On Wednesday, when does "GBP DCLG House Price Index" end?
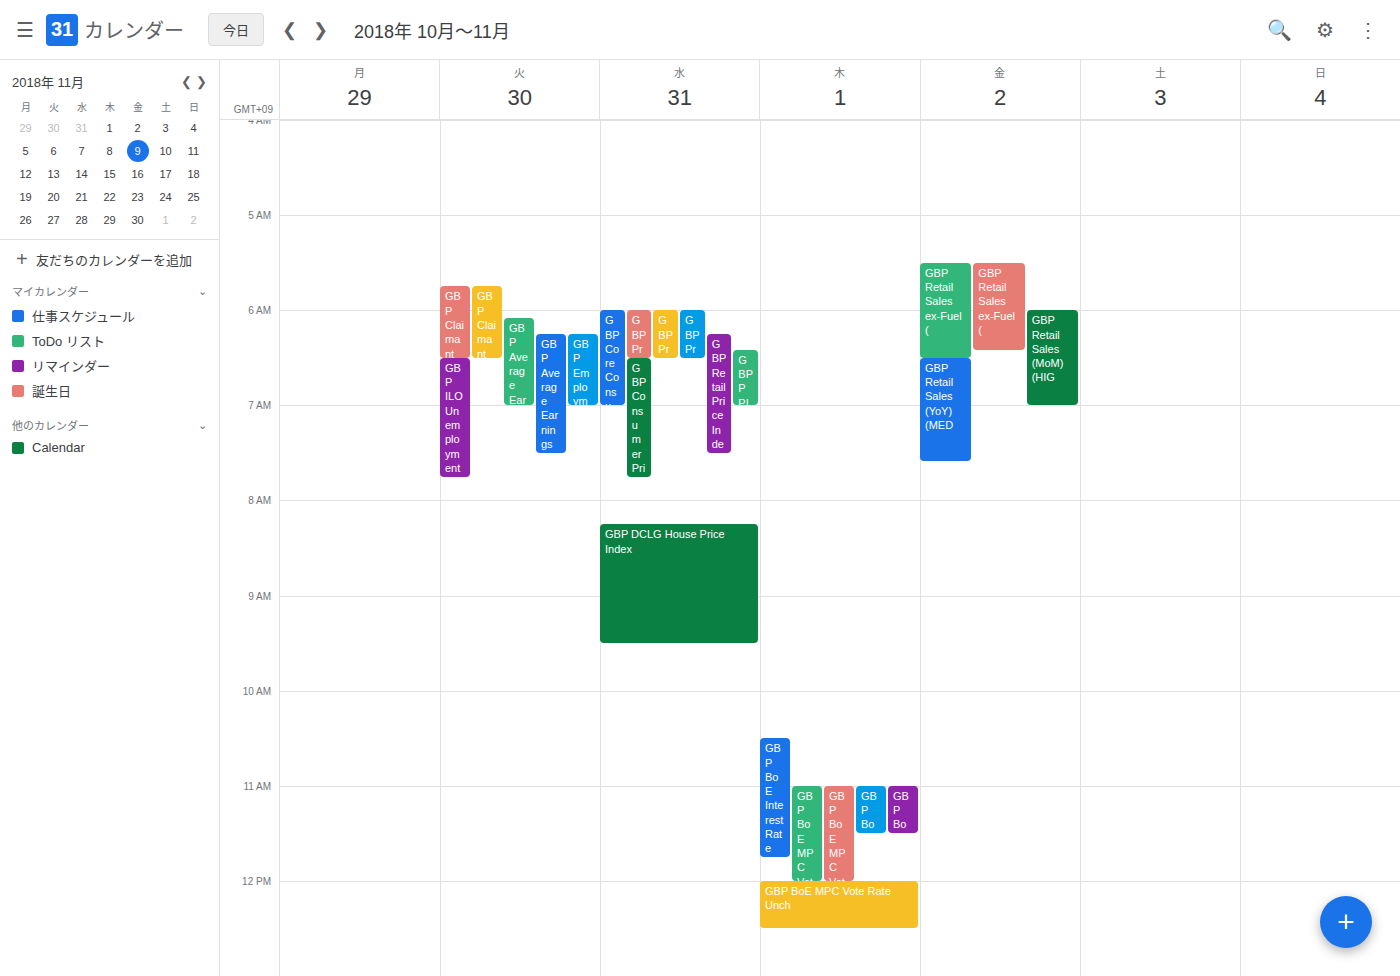
09:30